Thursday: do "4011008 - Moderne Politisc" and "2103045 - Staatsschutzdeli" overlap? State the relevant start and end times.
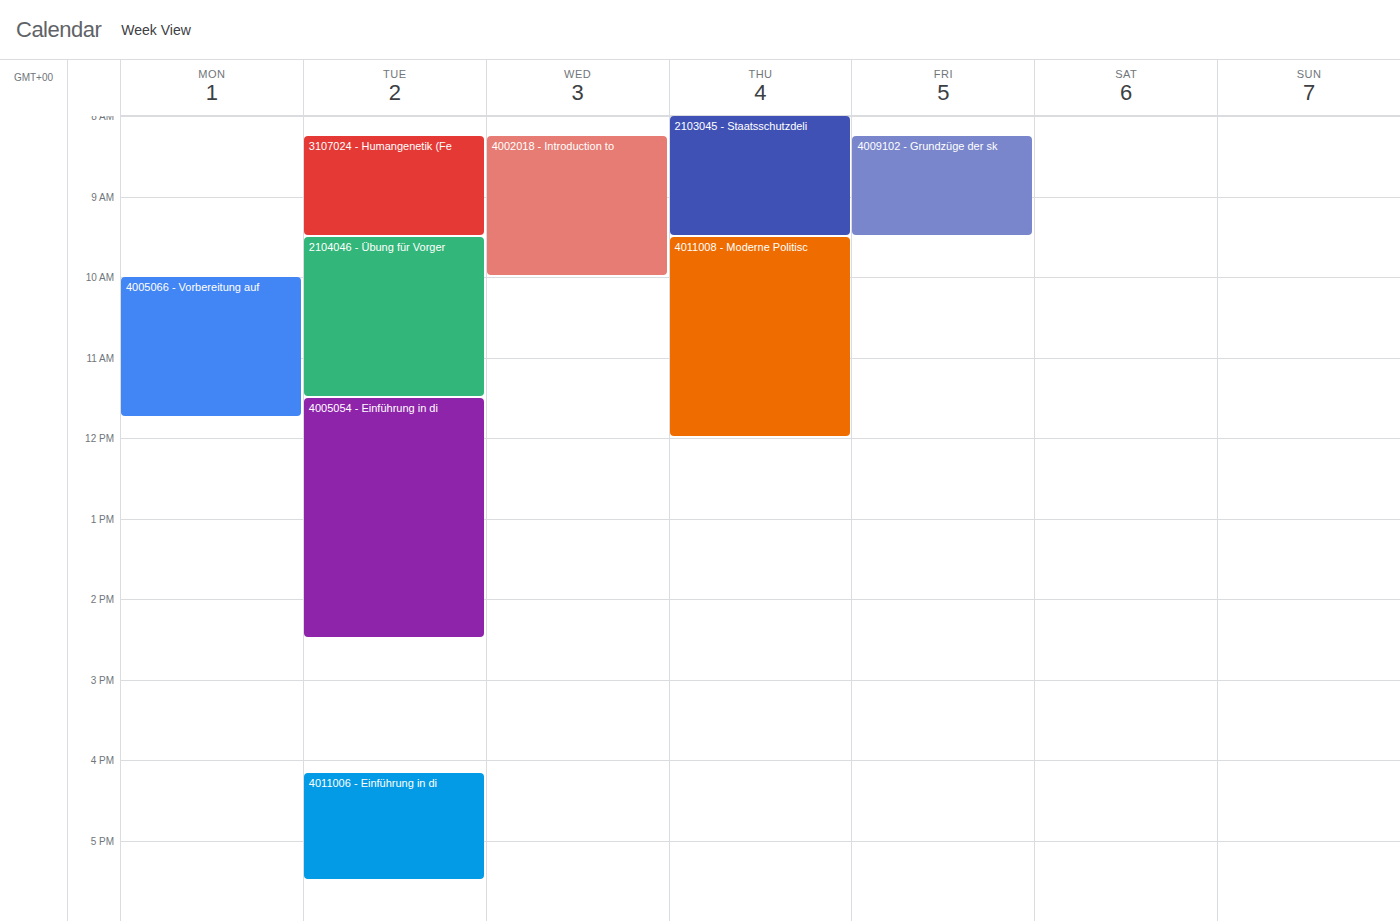
"2103045 - Staatsschutzdeli" ends at 9:30 AM, exactly when "4011008 - Moderne Politisc" starts -- they touch but do not overlap.